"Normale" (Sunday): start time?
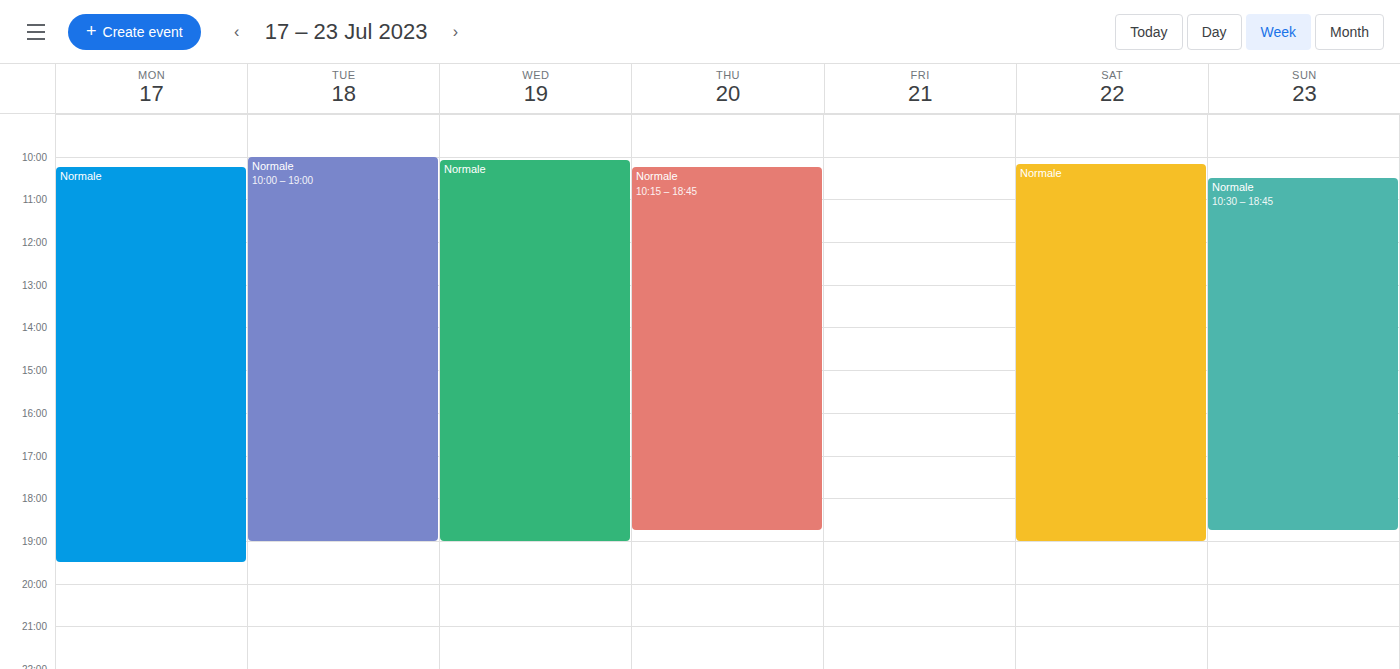
10:30 AM